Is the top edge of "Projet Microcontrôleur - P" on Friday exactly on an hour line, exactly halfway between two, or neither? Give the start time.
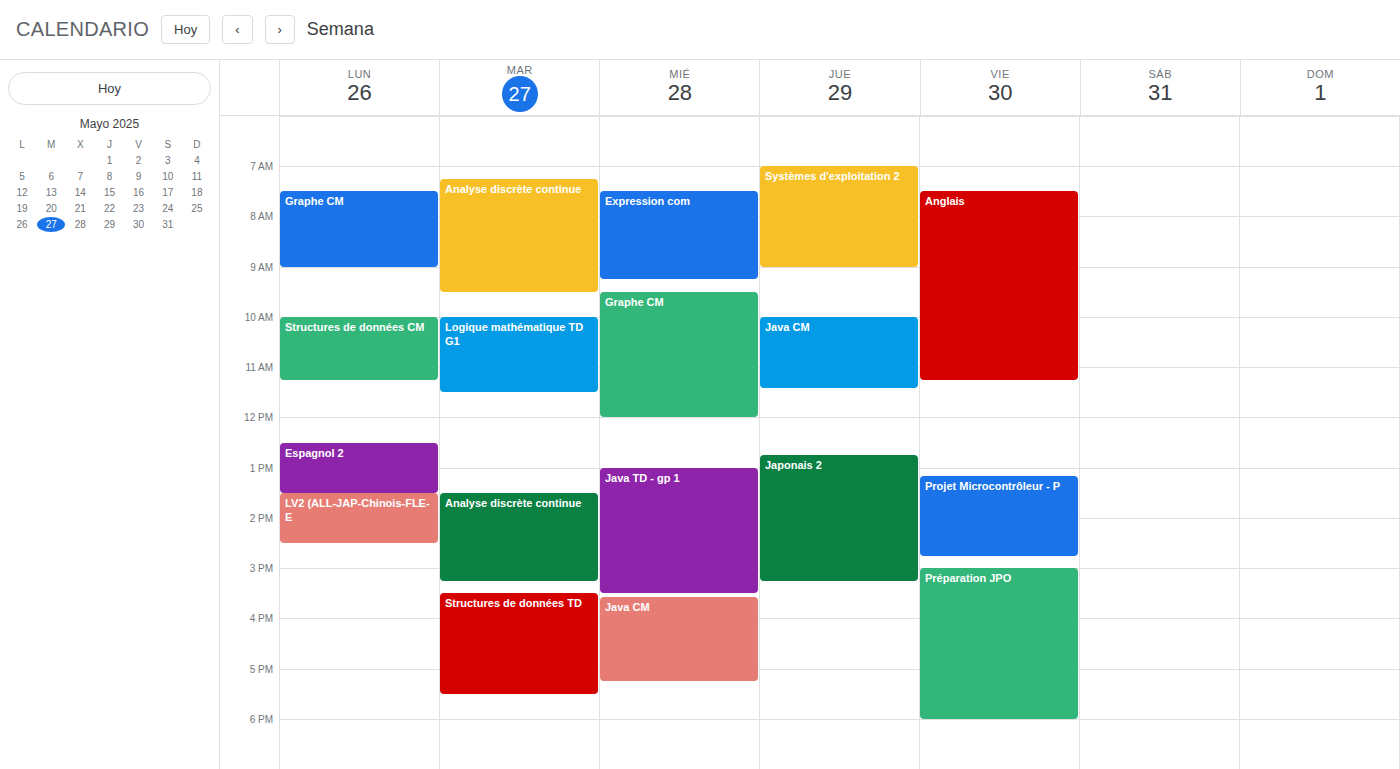
1:10 PM -- neither: 10 minutes below the 1 PM line and 50 minutes above the 2 PM line.